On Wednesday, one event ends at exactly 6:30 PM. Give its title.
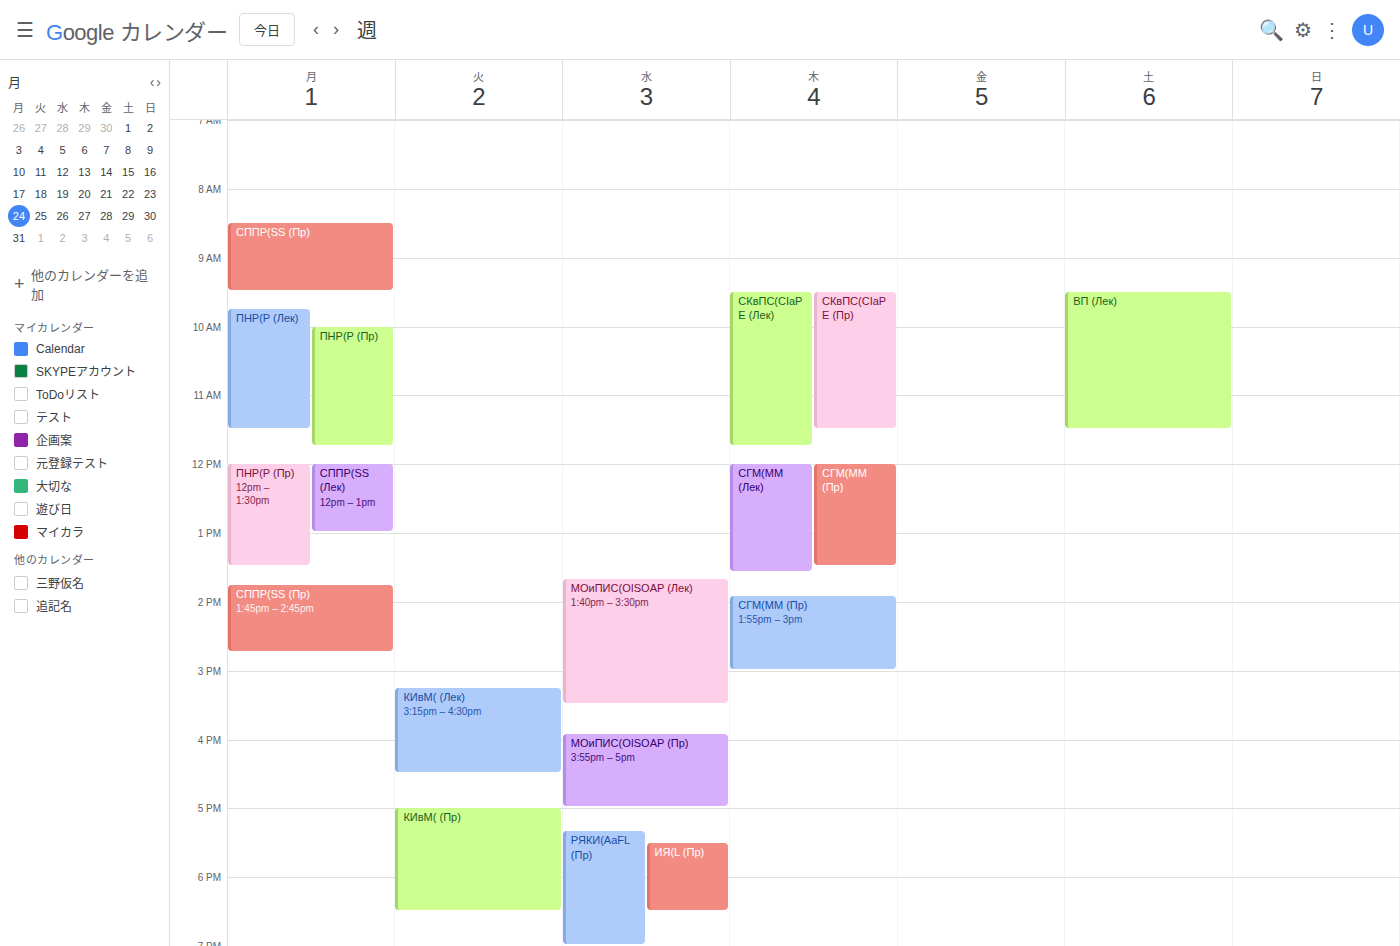
"ИЯ(L (Пр)"